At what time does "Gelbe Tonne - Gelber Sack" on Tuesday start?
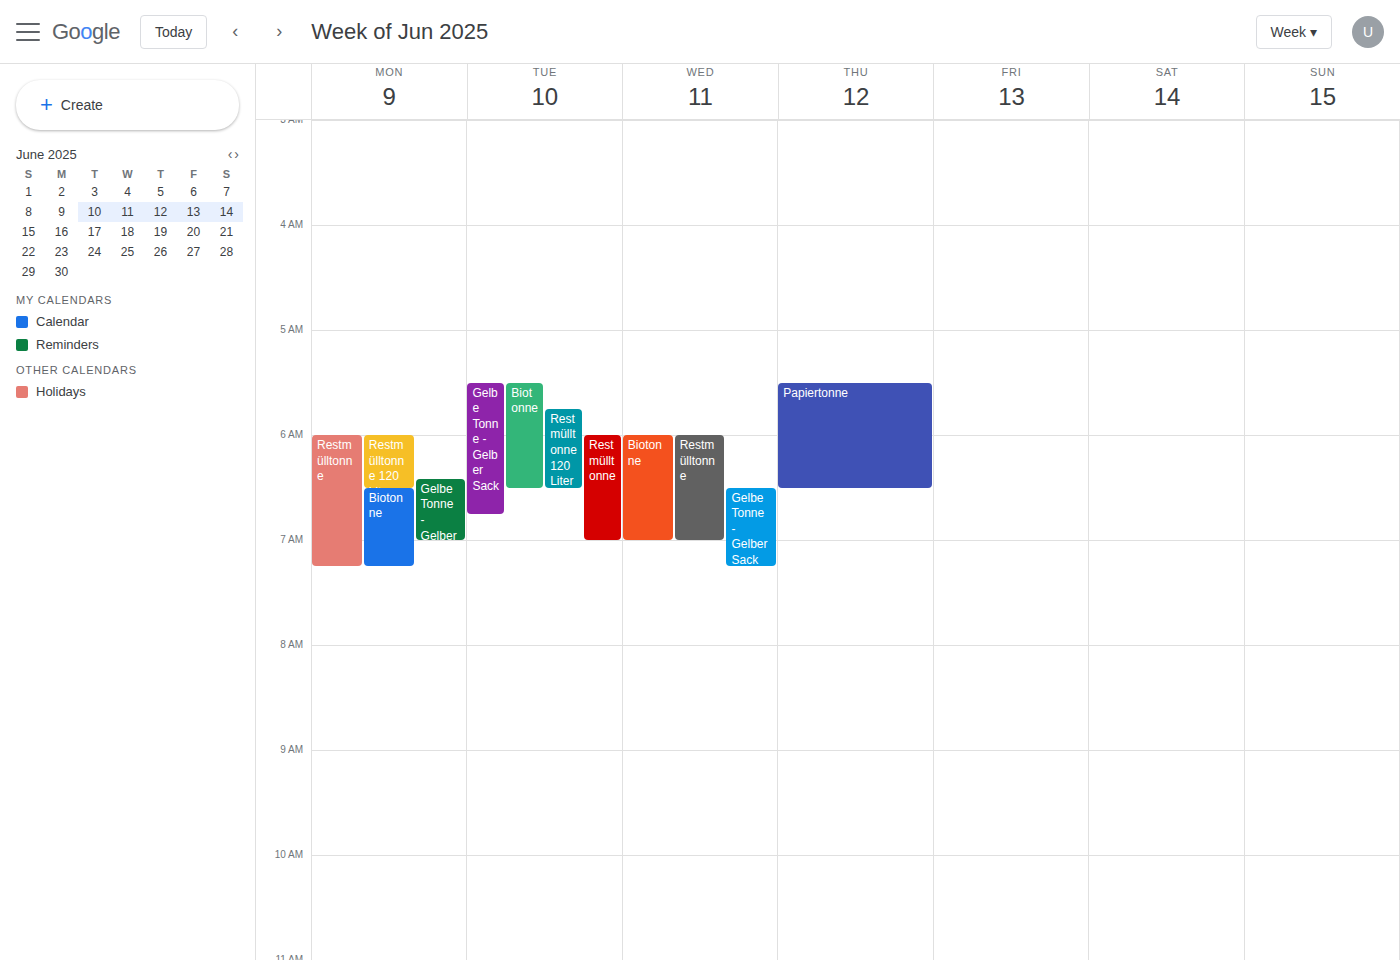
5:30 AM